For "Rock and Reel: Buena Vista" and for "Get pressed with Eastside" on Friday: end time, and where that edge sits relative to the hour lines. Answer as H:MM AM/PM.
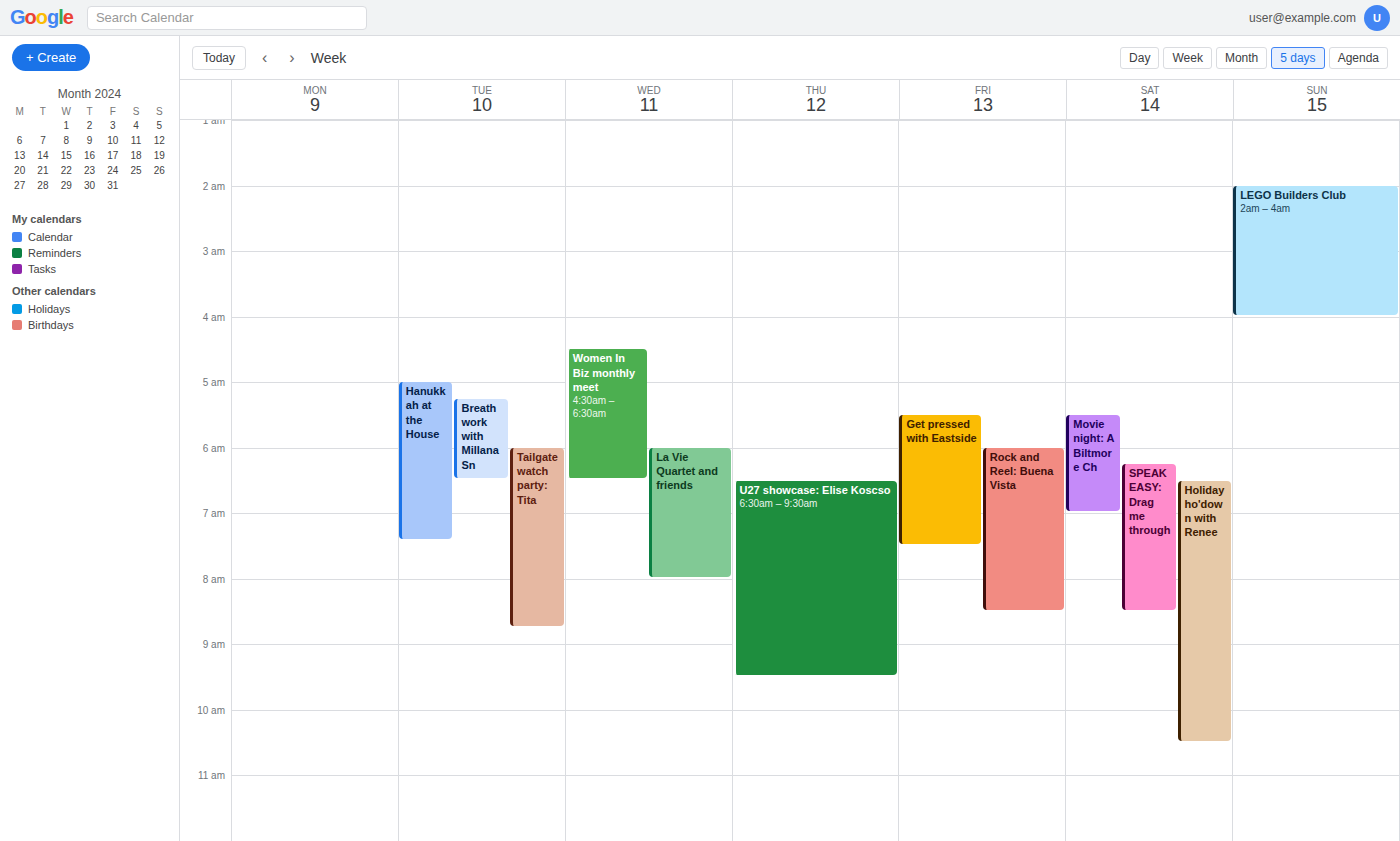
"Rock and Reel: Buena Vista": 8:30 AM, halfway between the 8 AM and 9 AM lines. "Get pressed with Eastside": 7:30 AM, halfway between the 7 AM and 8 AM lines.